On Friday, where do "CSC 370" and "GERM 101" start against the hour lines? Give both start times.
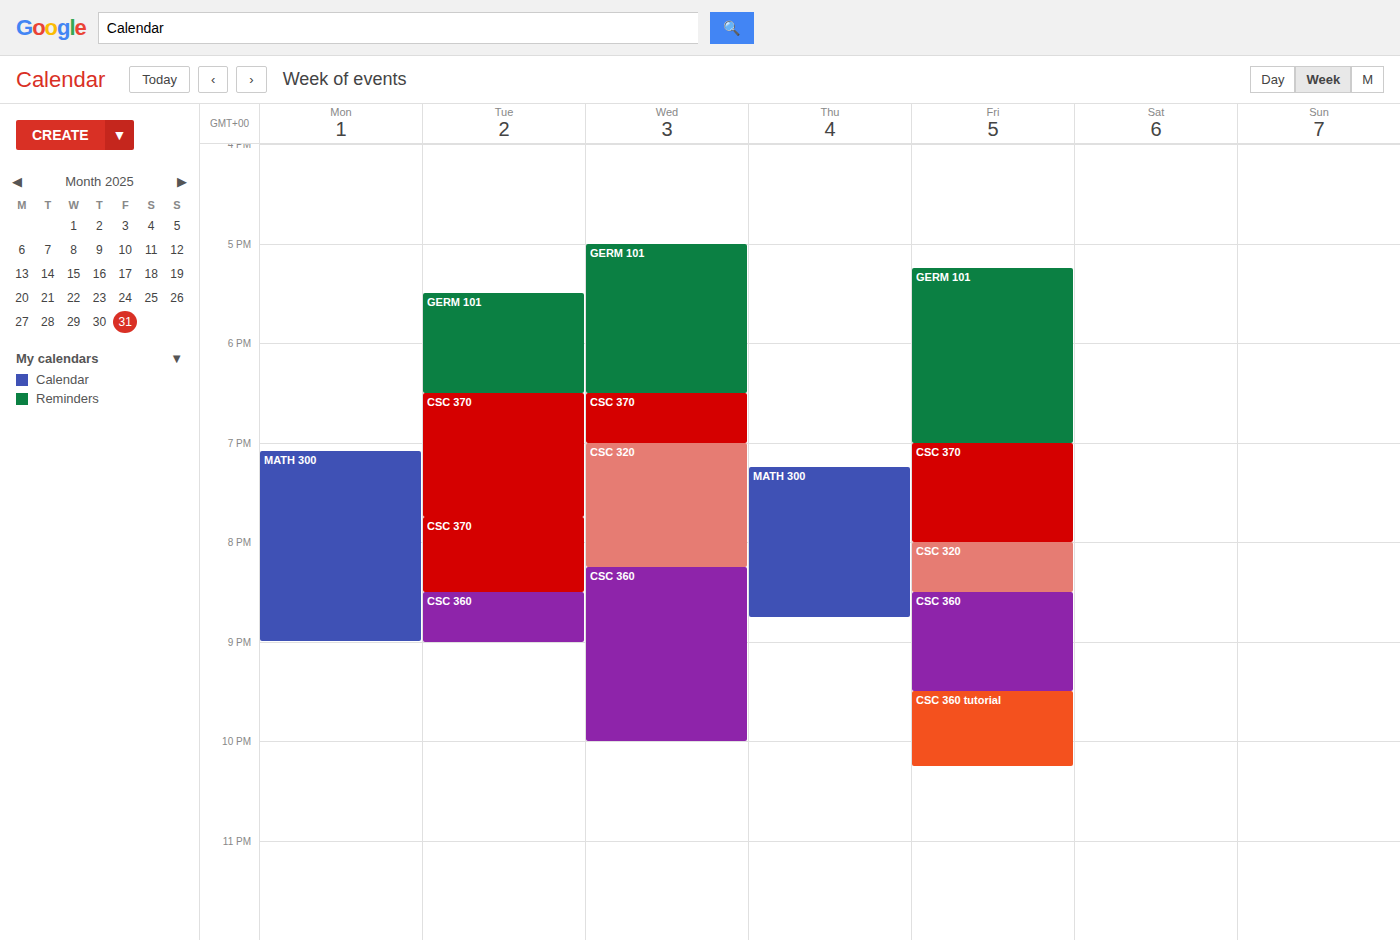
"CSC 370": 7:00 PM, exactly on the 7 PM line. "GERM 101": 5:15 PM, neither: a quarter of the way from the 5 PM line to the 6 PM line.